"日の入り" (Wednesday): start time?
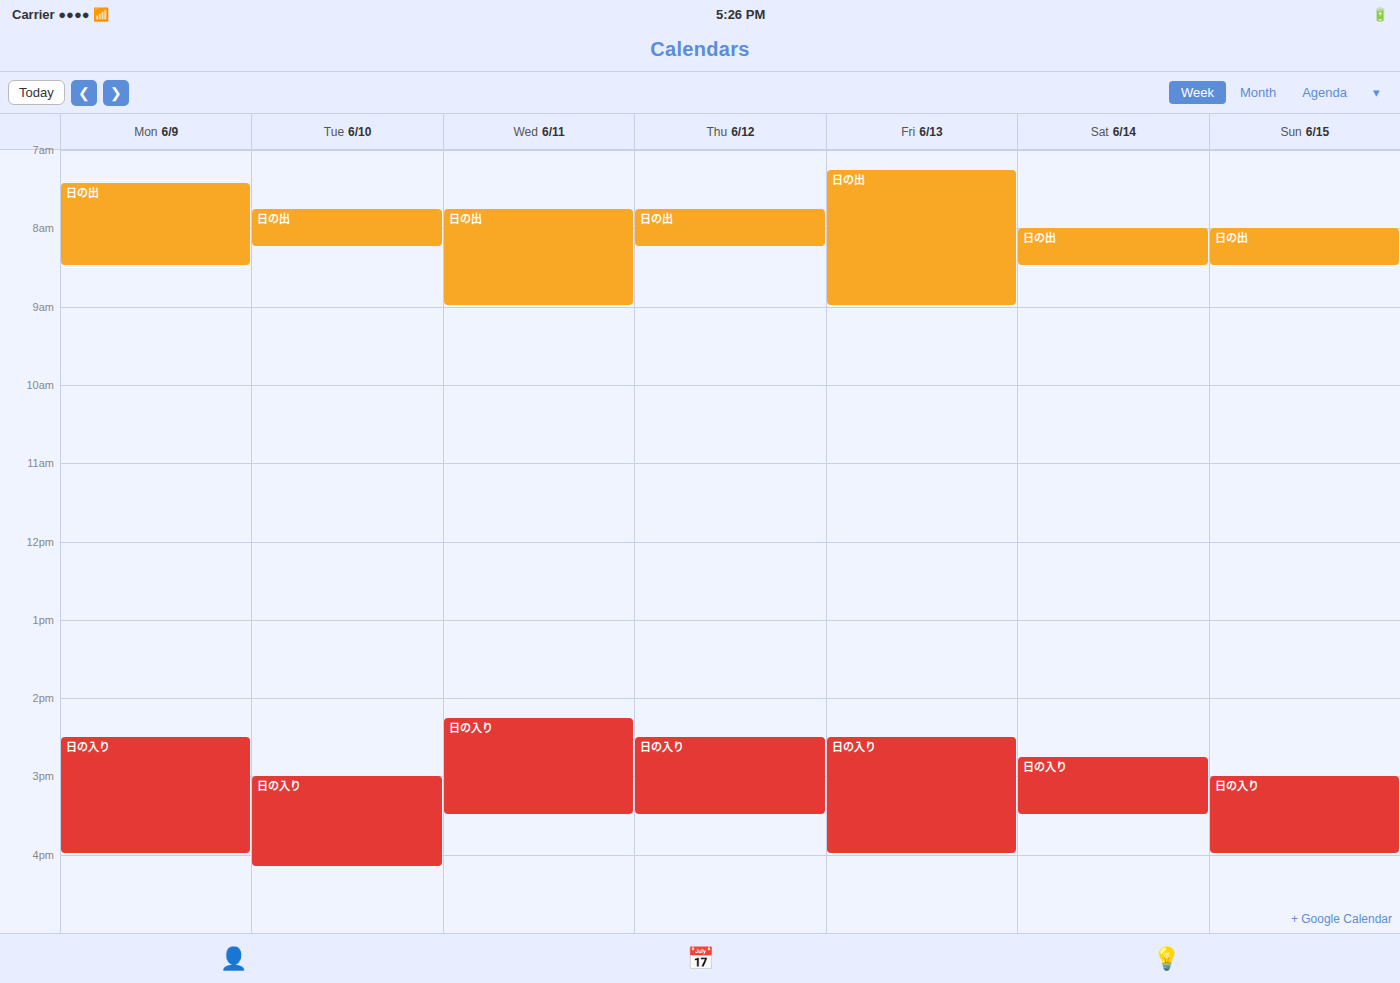
2:15 PM